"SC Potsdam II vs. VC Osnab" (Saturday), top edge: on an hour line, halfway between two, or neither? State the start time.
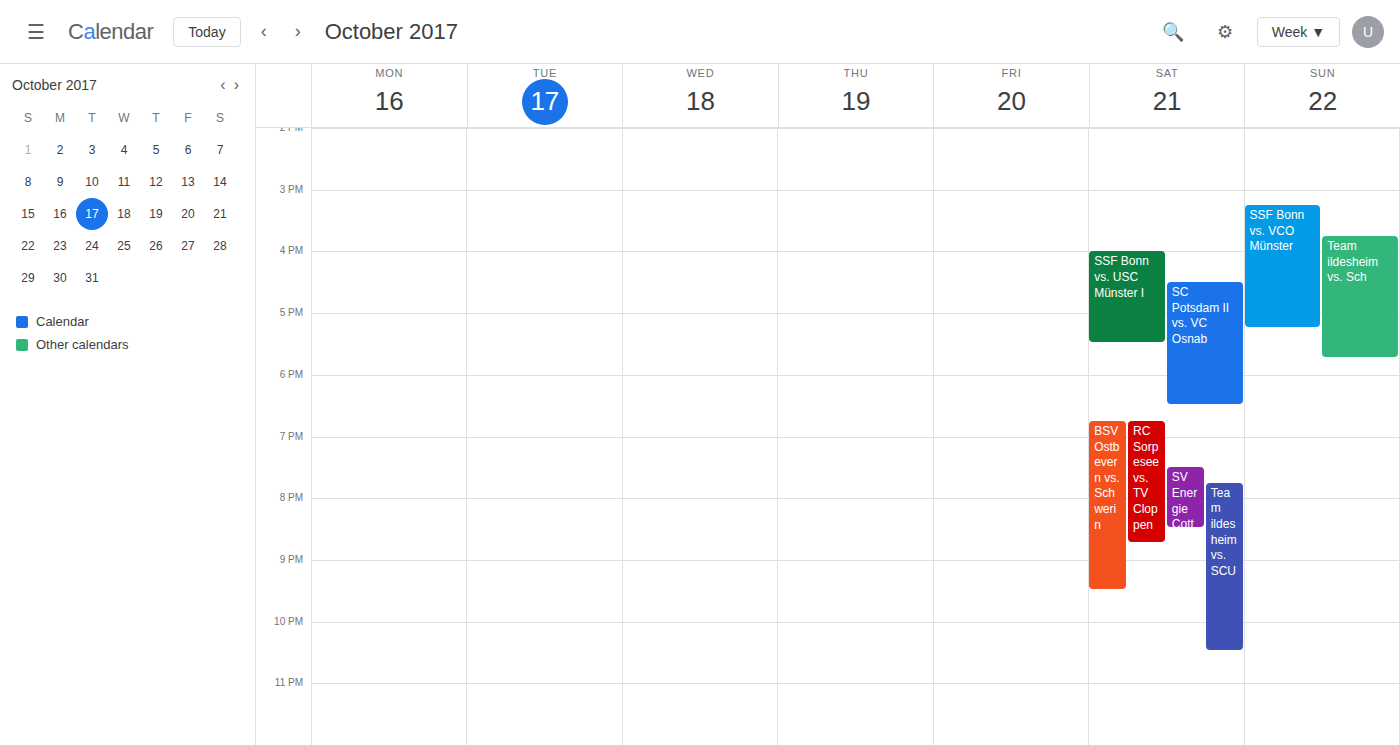
16:30 -- halfway between the 16:00 and 17:00 lines.